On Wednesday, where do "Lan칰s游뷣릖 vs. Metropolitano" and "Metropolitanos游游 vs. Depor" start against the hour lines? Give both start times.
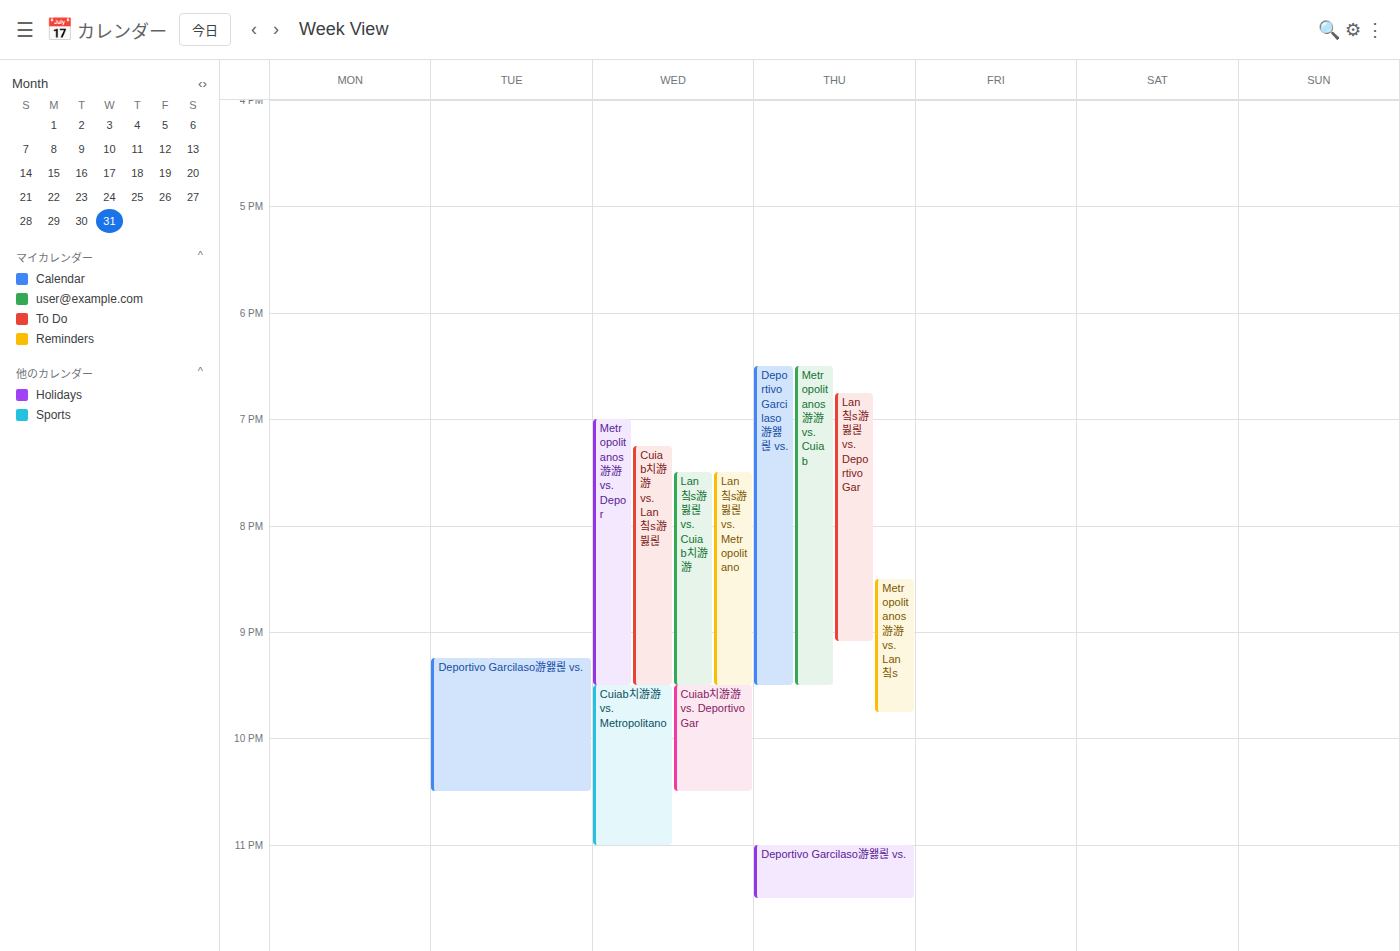
"Lan칰s游뷣릖 vs. Metropolitano": 7:30 PM, halfway between the 7 PM and 8 PM lines. "Metropolitanos游游 vs. Depor": 7:00 PM, exactly on the 7 PM line.